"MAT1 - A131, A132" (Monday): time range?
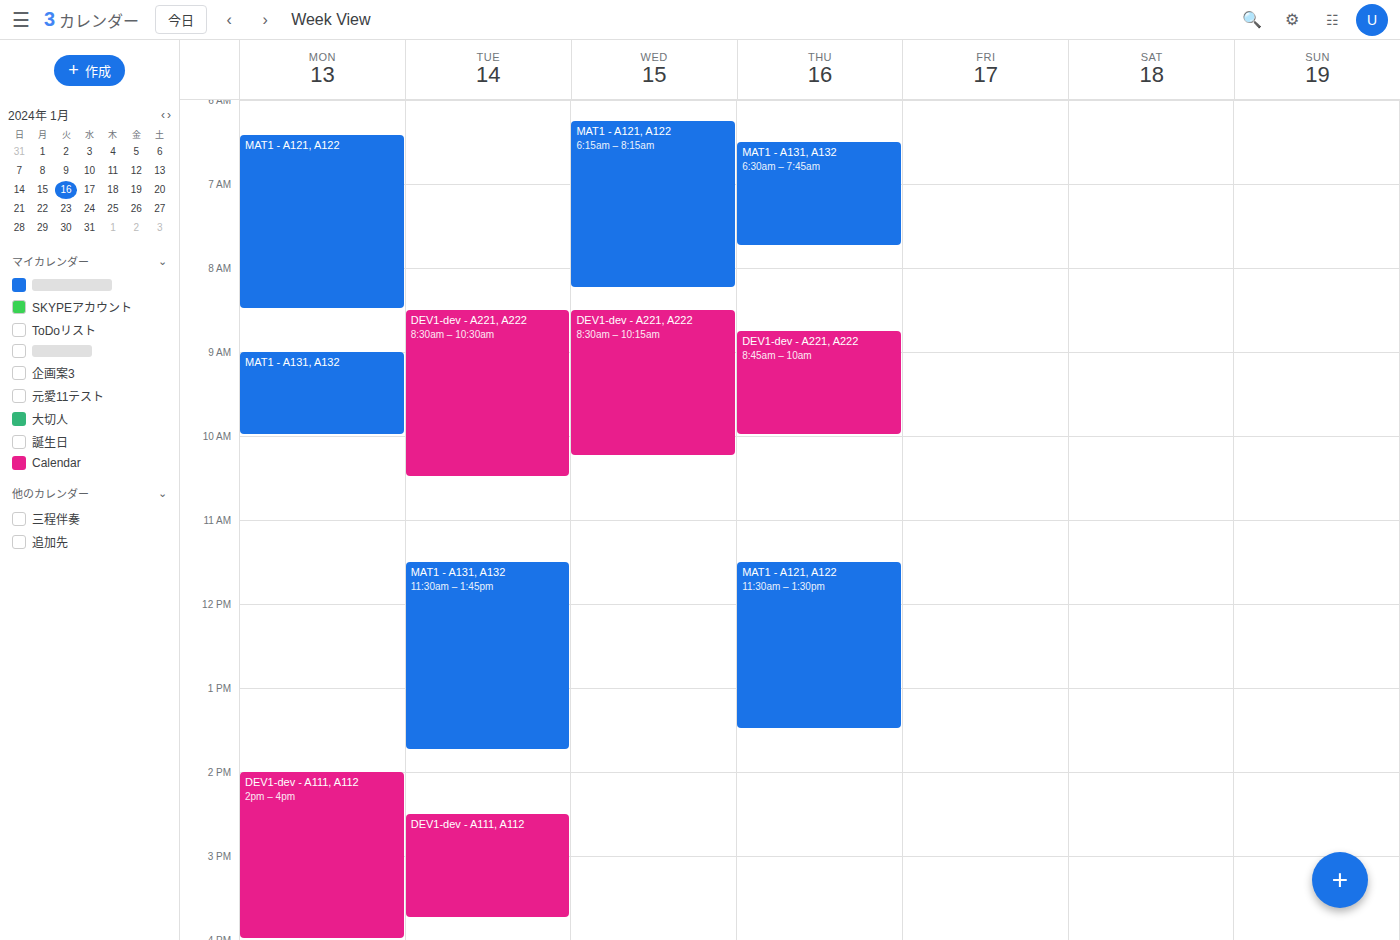
9:00 AM to 10:00 AM